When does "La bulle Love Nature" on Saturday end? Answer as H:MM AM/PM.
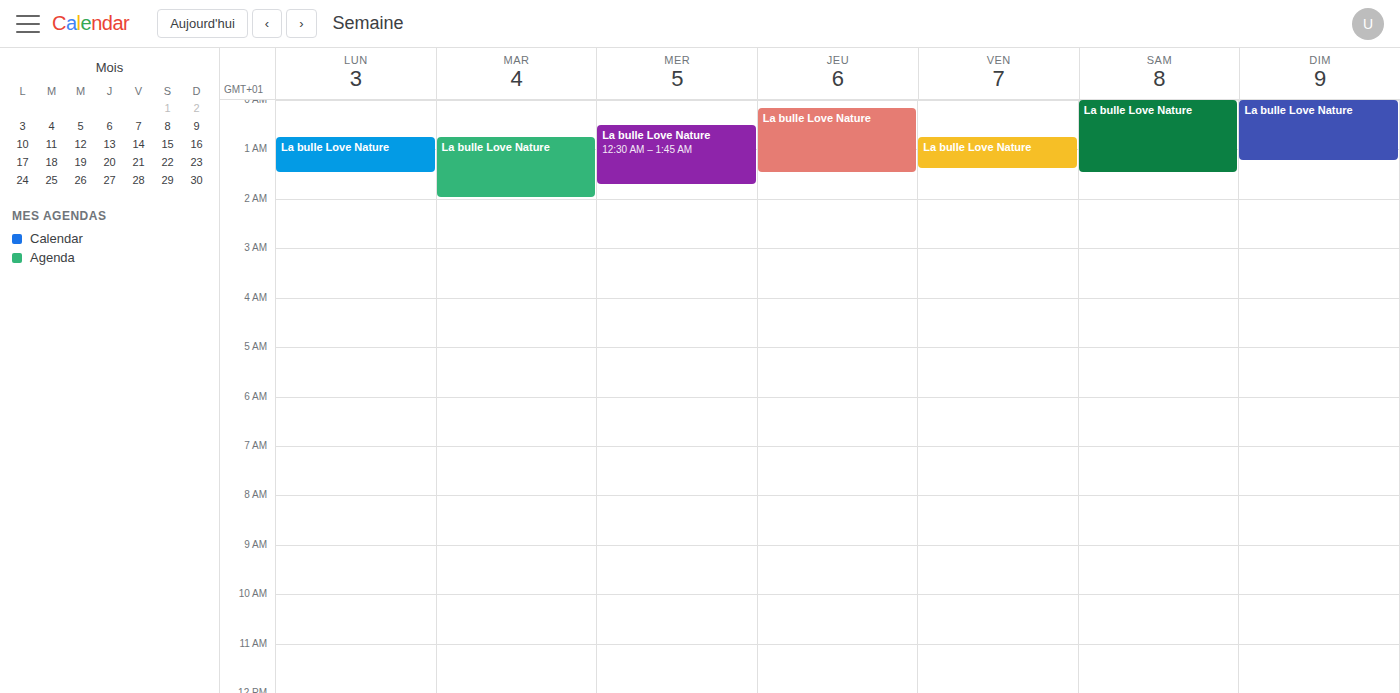
1:30 AM